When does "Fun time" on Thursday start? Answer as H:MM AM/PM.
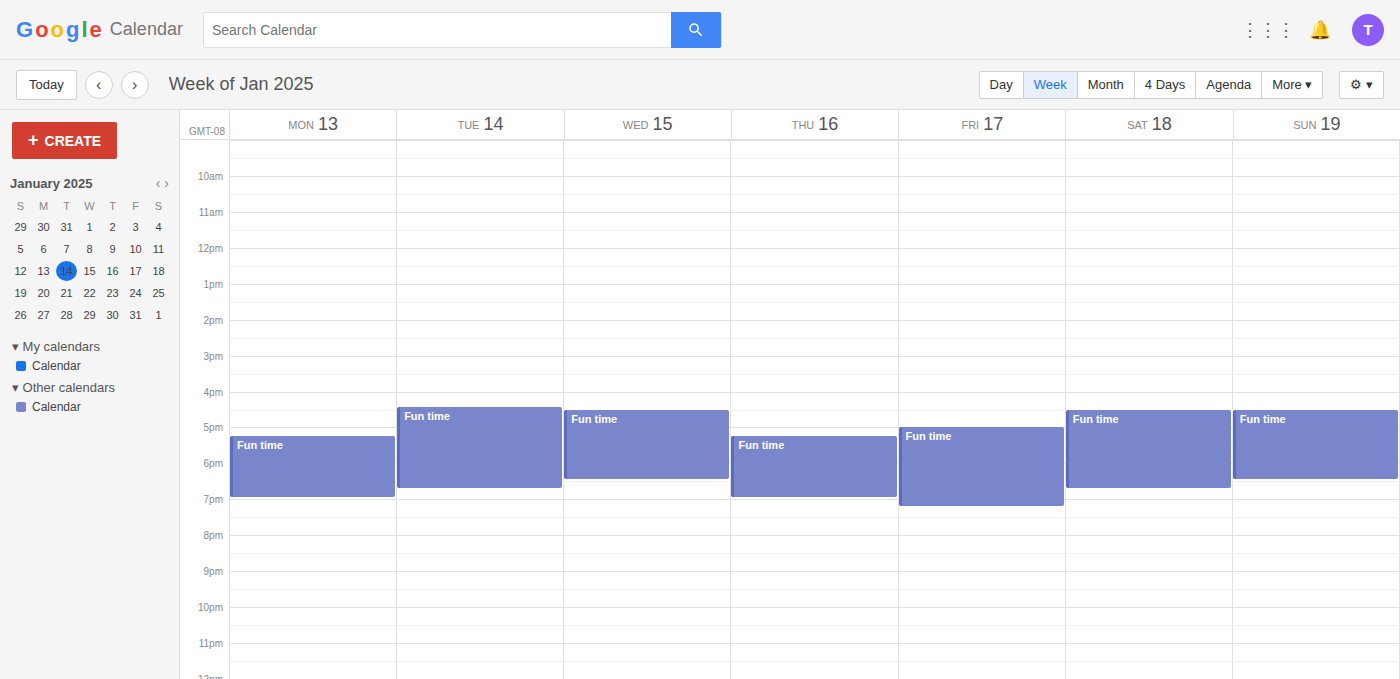
5:15 PM